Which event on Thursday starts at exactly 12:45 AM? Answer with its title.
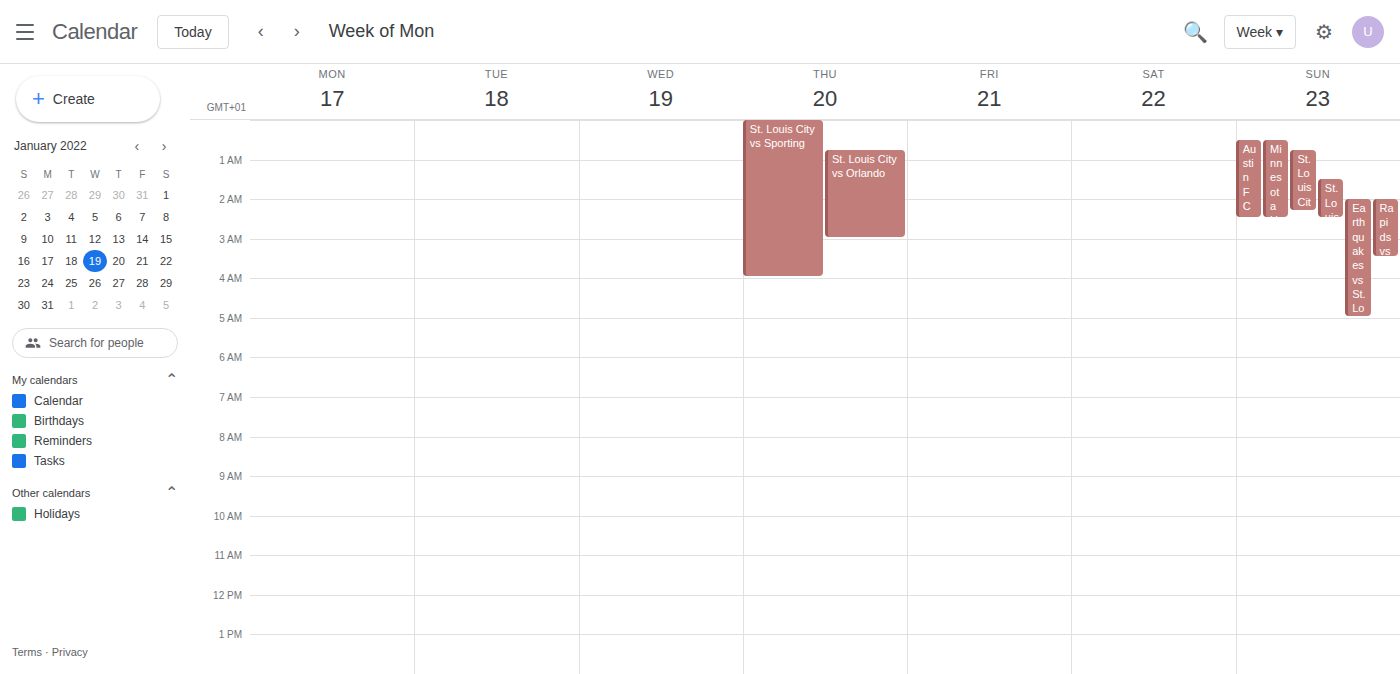
"St. Louis City vs Orlando"